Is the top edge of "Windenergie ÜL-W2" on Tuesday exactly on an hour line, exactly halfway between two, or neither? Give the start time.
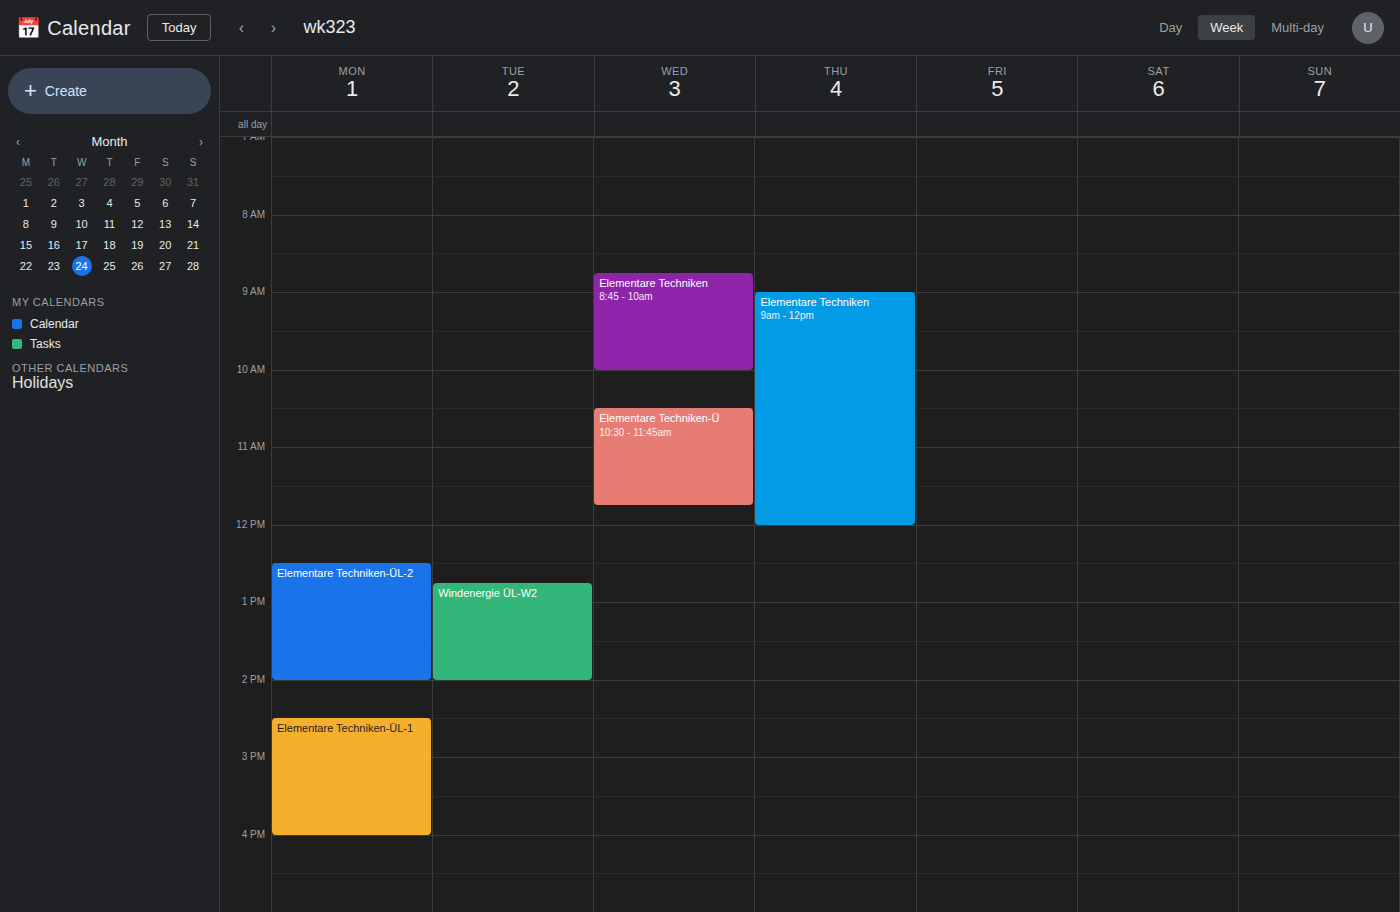
12:45 PM -- neither: three quarters of the way from the 12 PM line to the 1 PM line.